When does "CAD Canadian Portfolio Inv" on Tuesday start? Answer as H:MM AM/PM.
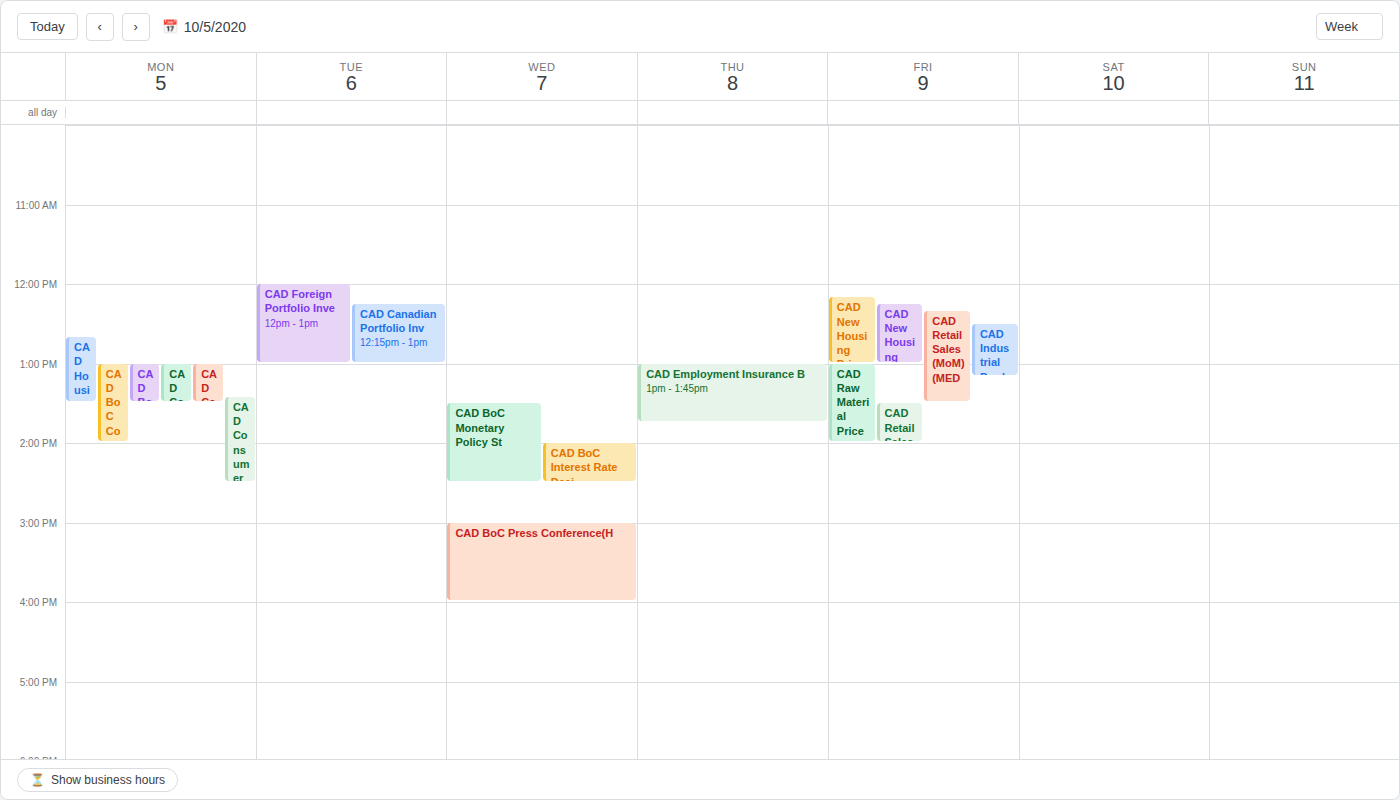
12:15 PM